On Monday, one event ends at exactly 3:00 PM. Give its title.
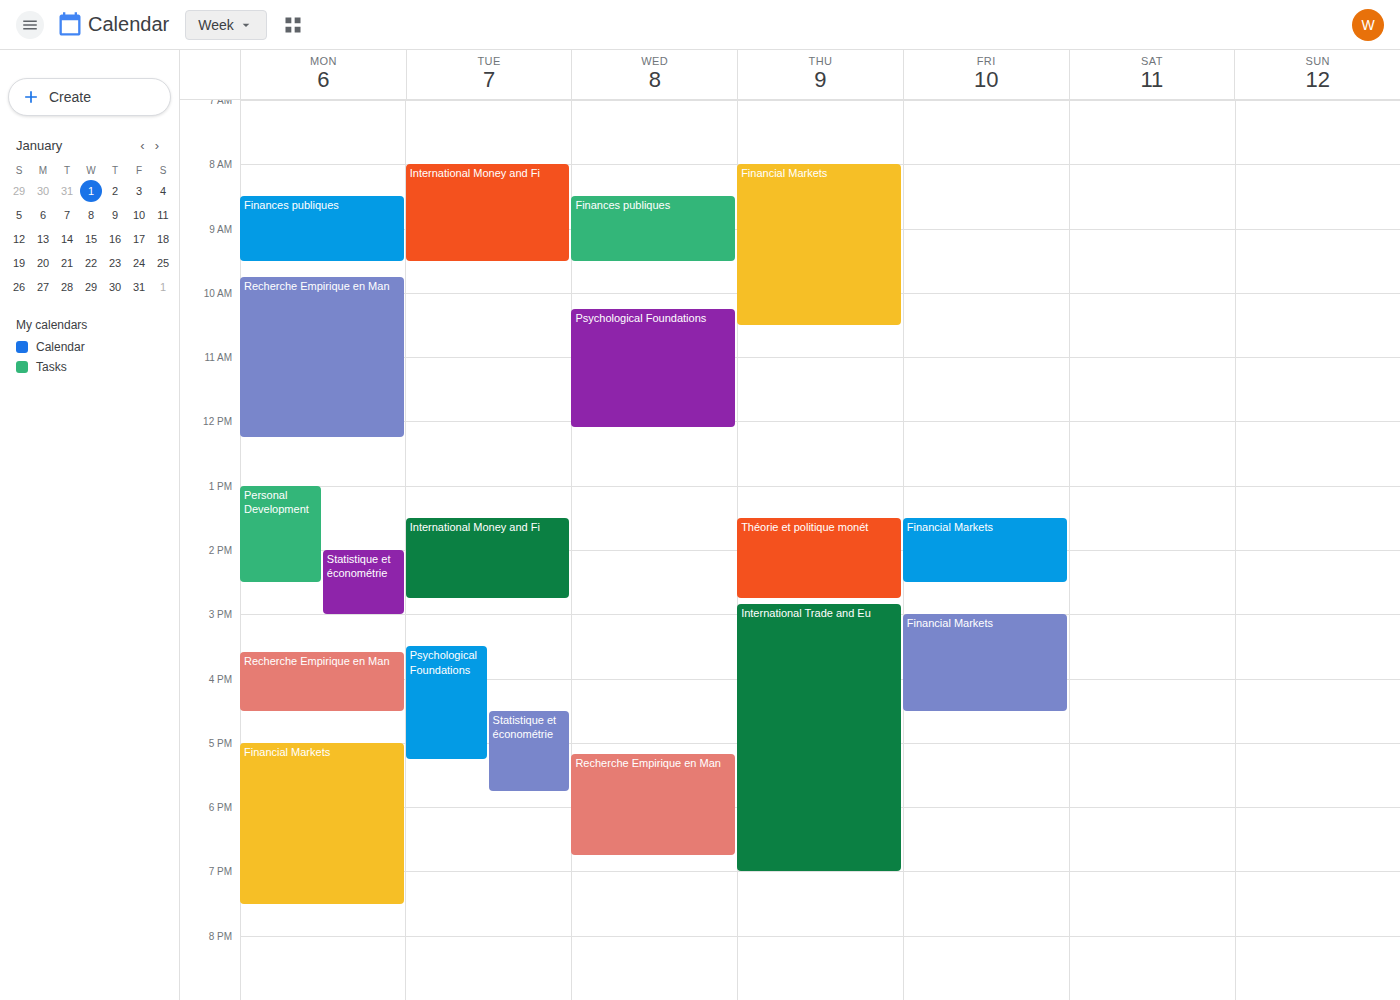
"Statistique et économétrie"